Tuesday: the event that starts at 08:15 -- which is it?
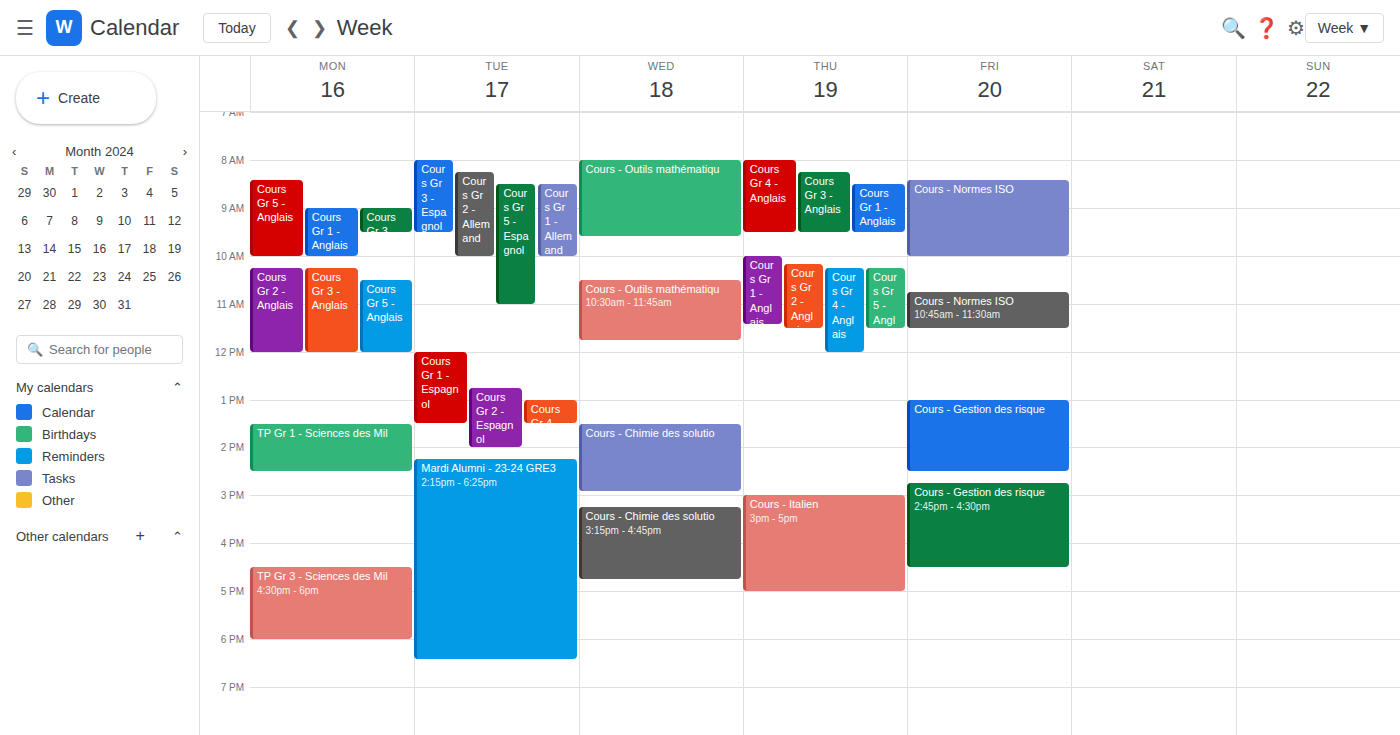
"Cours Gr 2 - Allemand"